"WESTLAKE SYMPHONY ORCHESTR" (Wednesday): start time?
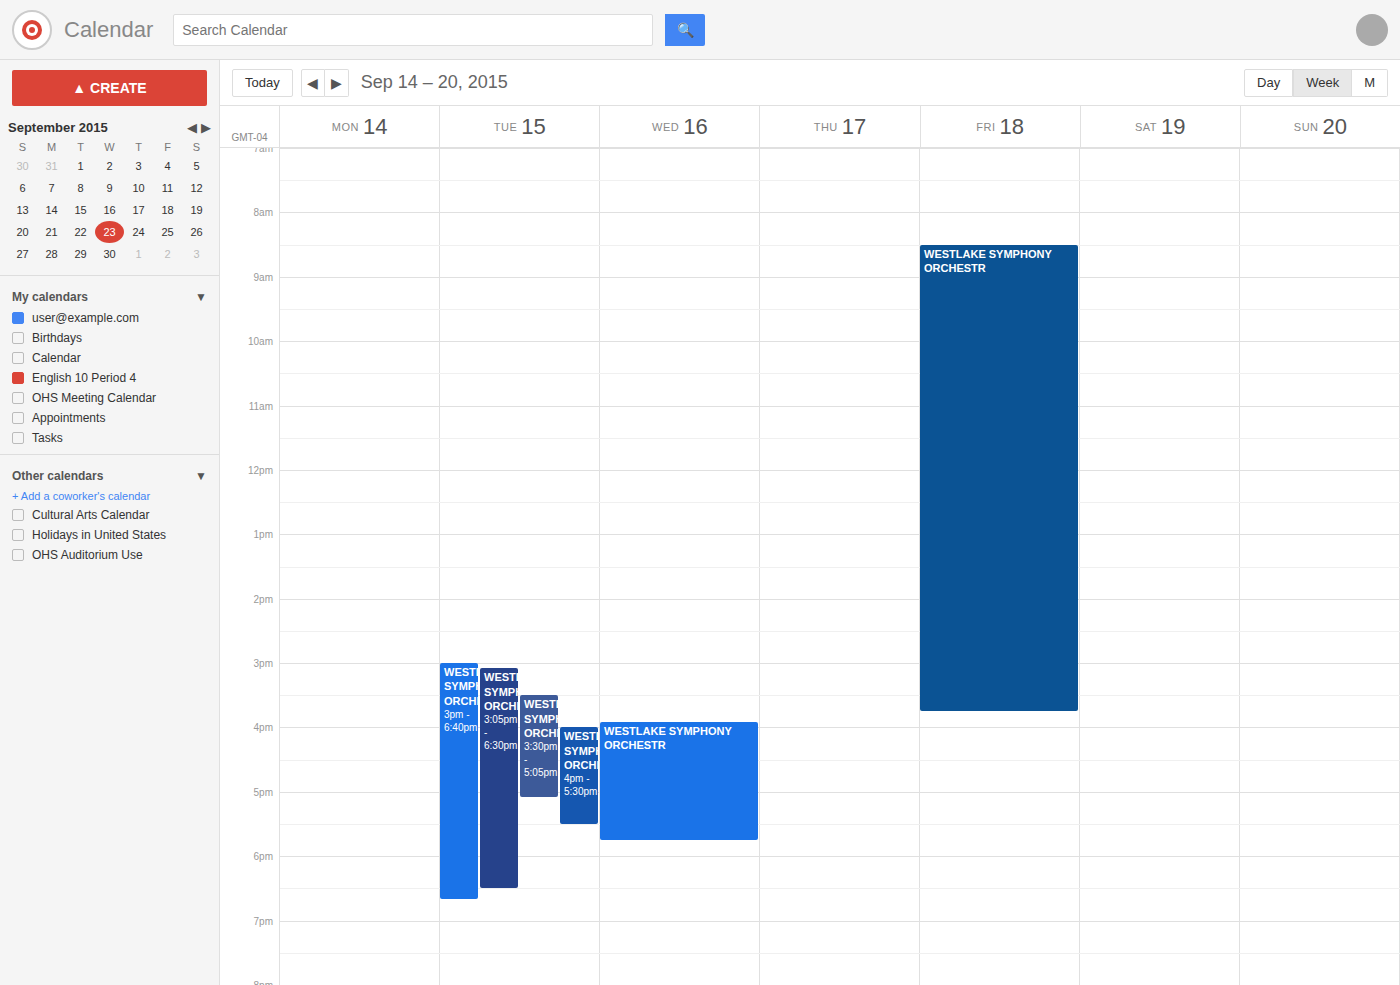
3:55 PM